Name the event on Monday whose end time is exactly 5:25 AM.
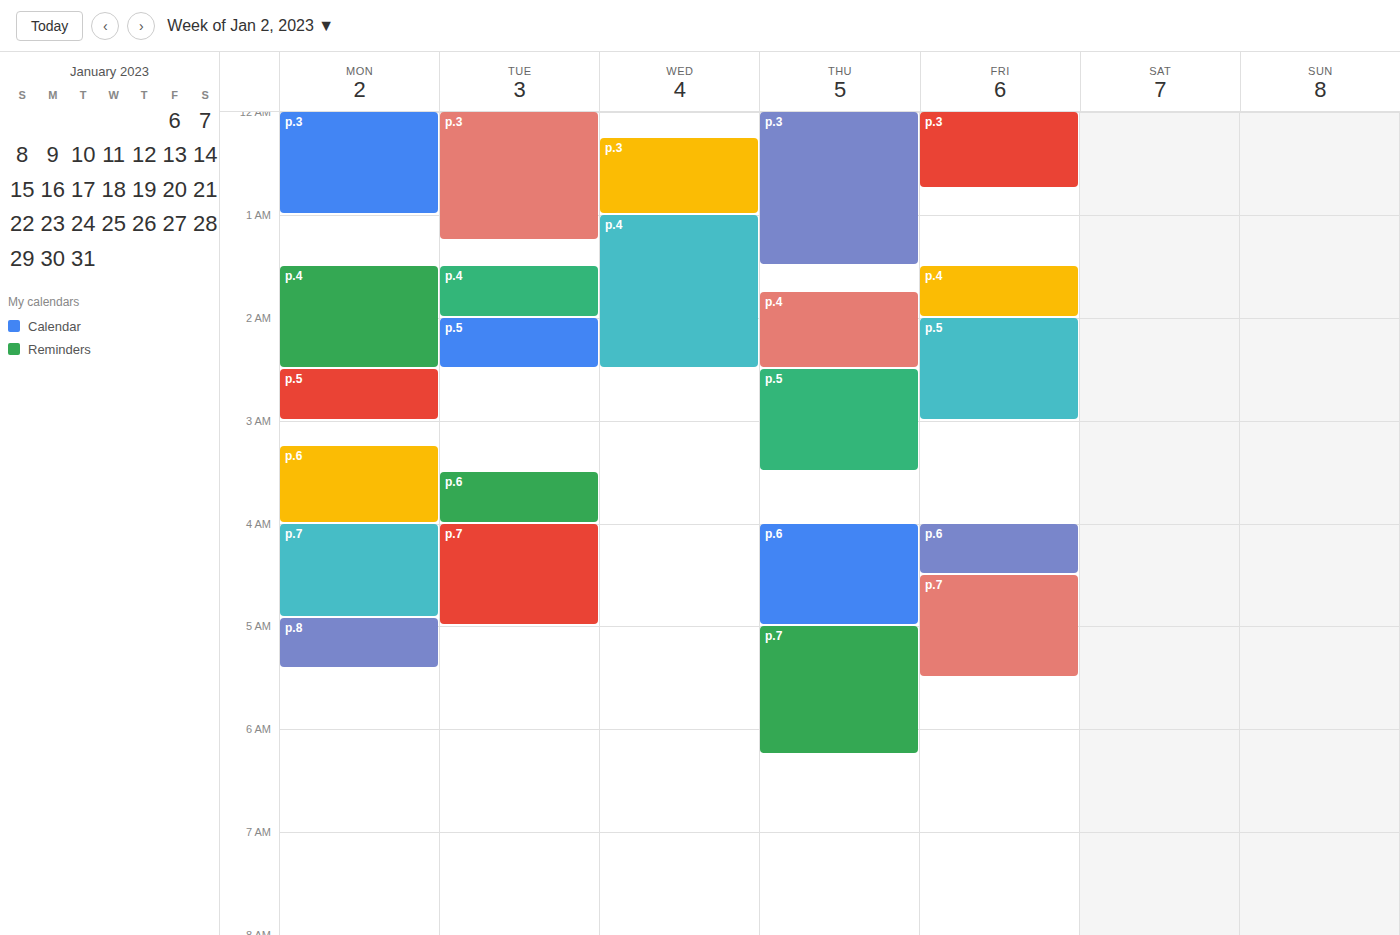
"p.8"